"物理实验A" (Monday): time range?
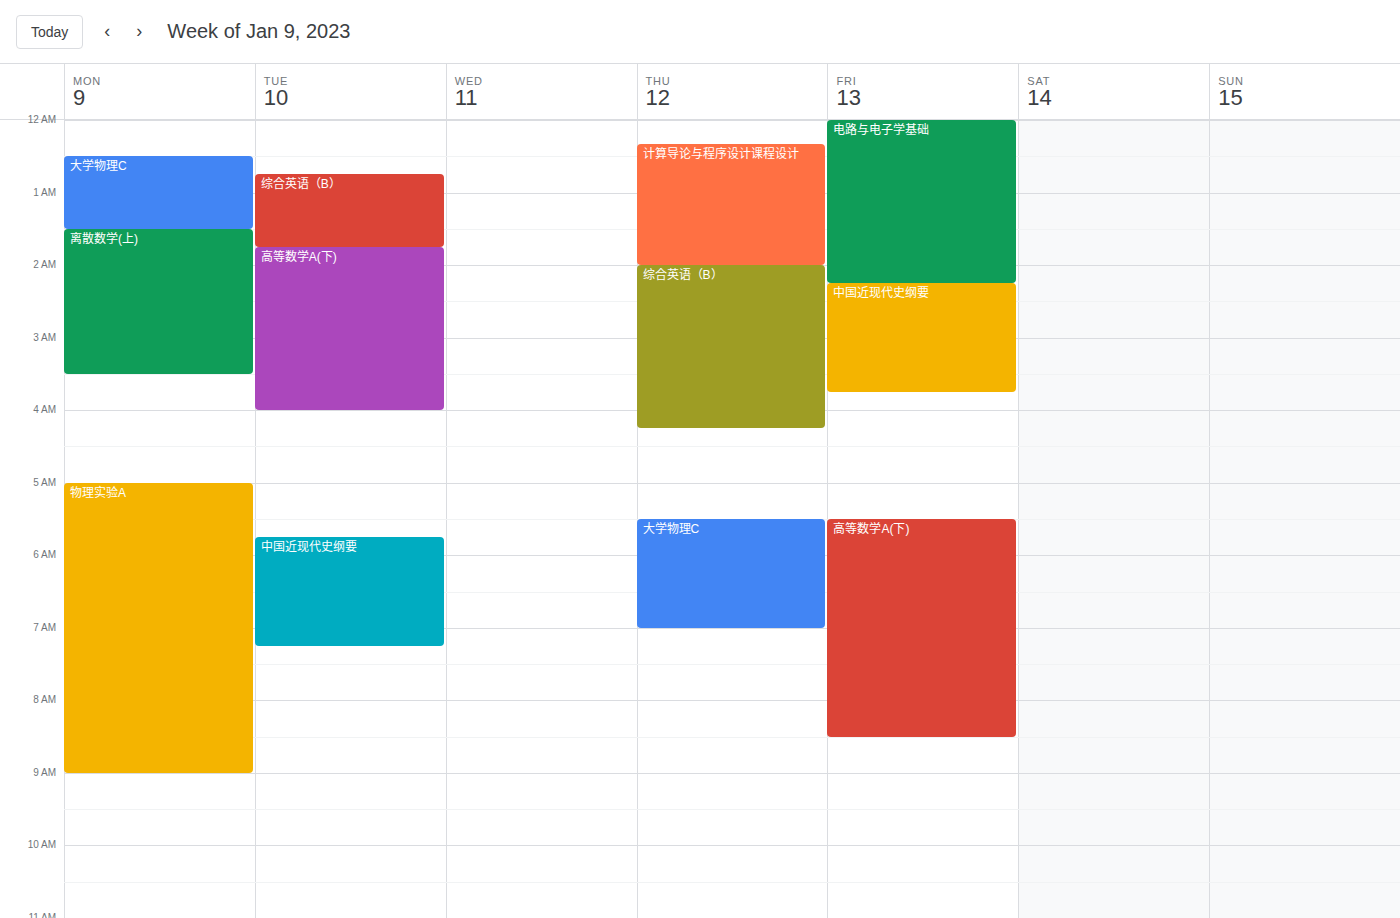
5:00 AM to 9:00 AM